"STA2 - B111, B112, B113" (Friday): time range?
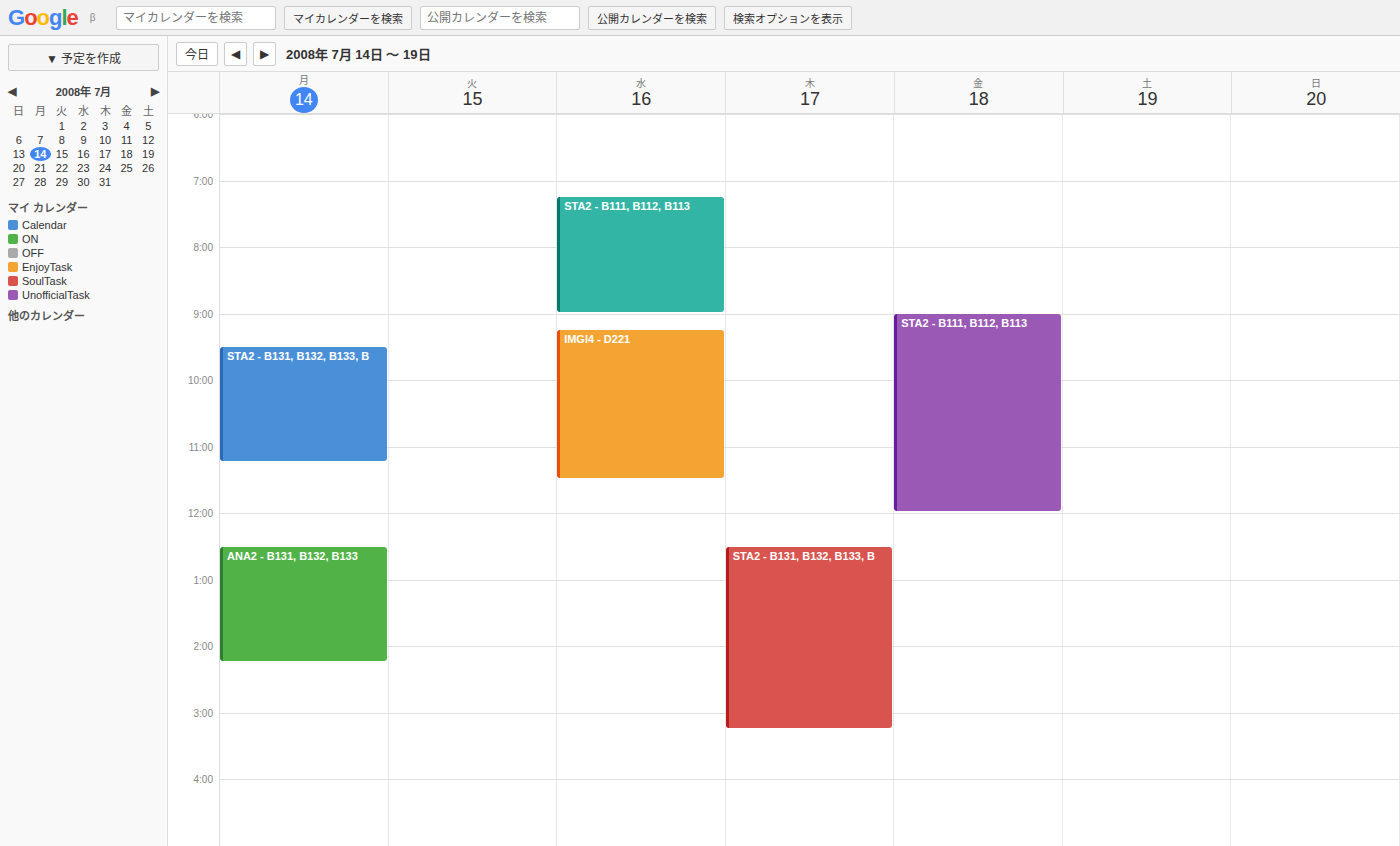
9:00 AM to 12:00 PM